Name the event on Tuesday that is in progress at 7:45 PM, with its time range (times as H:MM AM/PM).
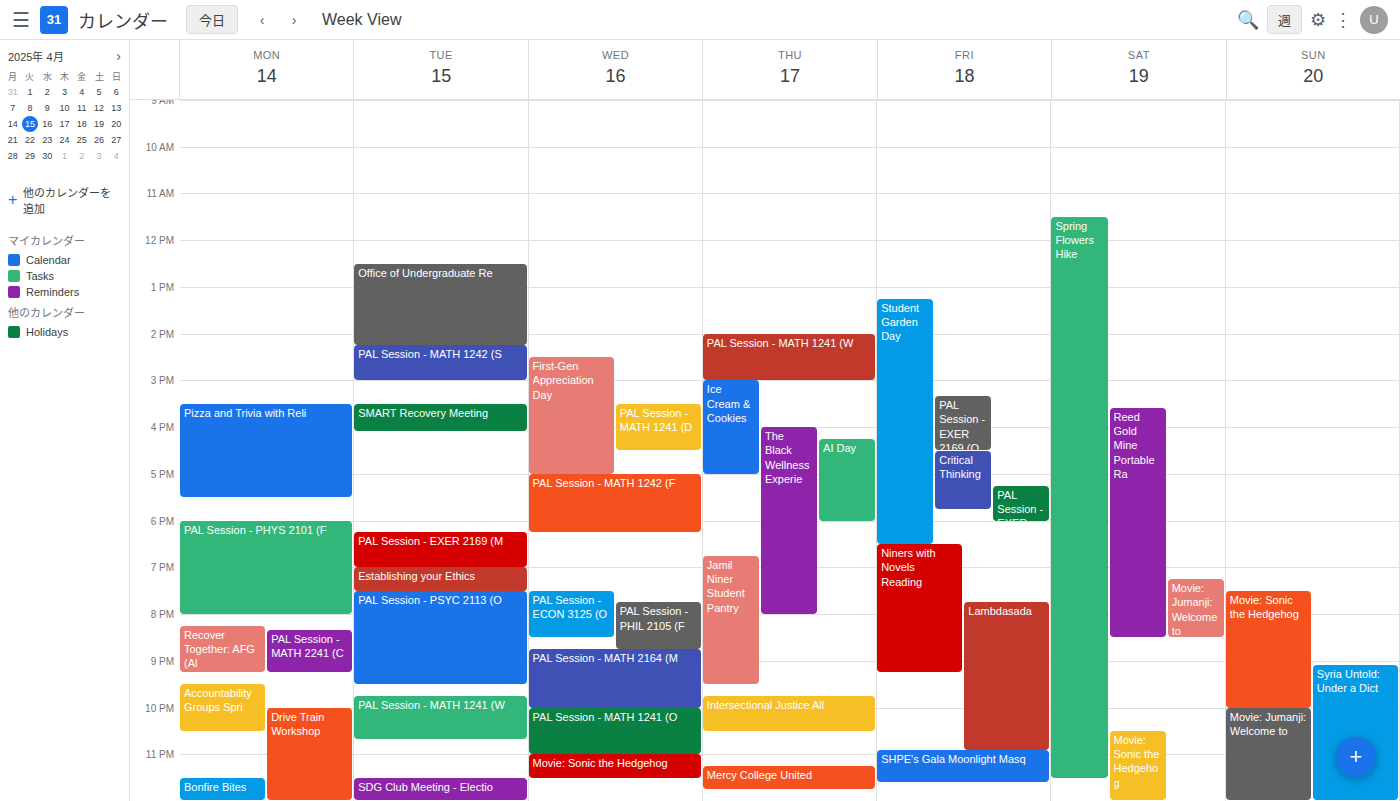
"PAL Session - PSYC 2113 (O", 7:30 PM to 9:30 PM